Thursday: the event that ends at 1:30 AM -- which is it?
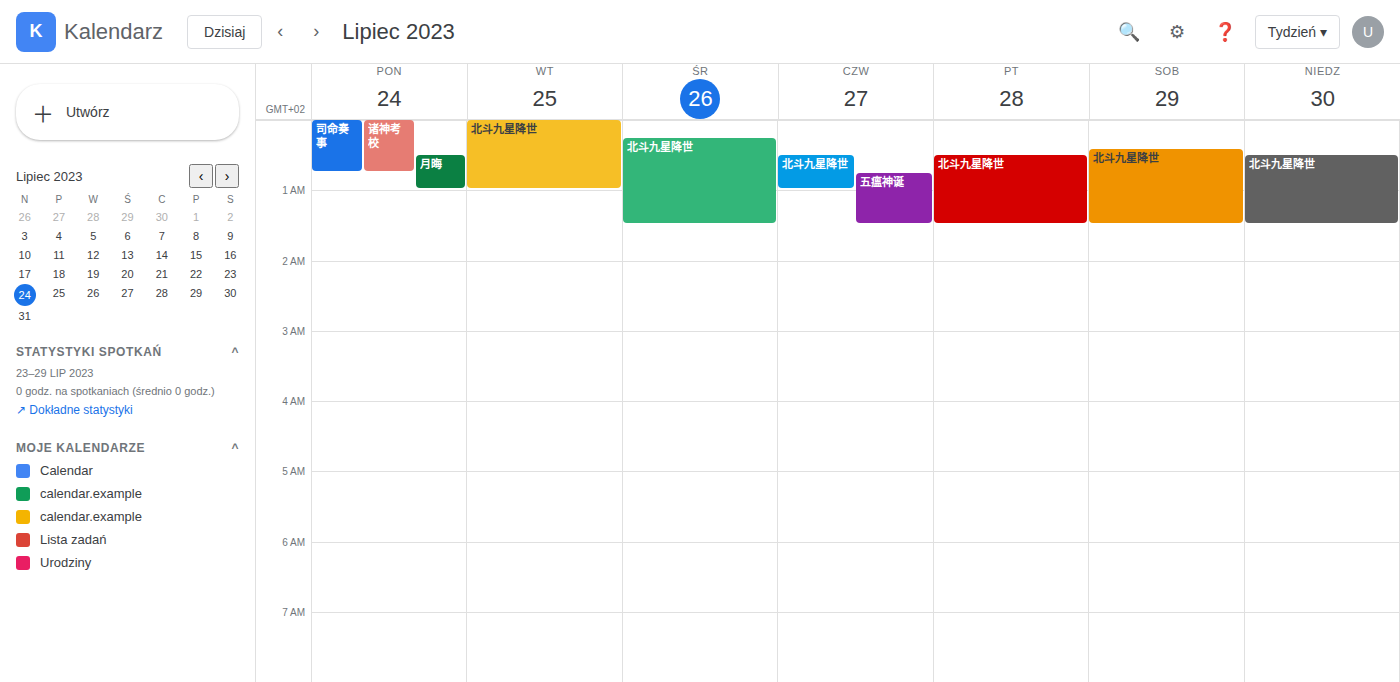
"五瘟神诞"